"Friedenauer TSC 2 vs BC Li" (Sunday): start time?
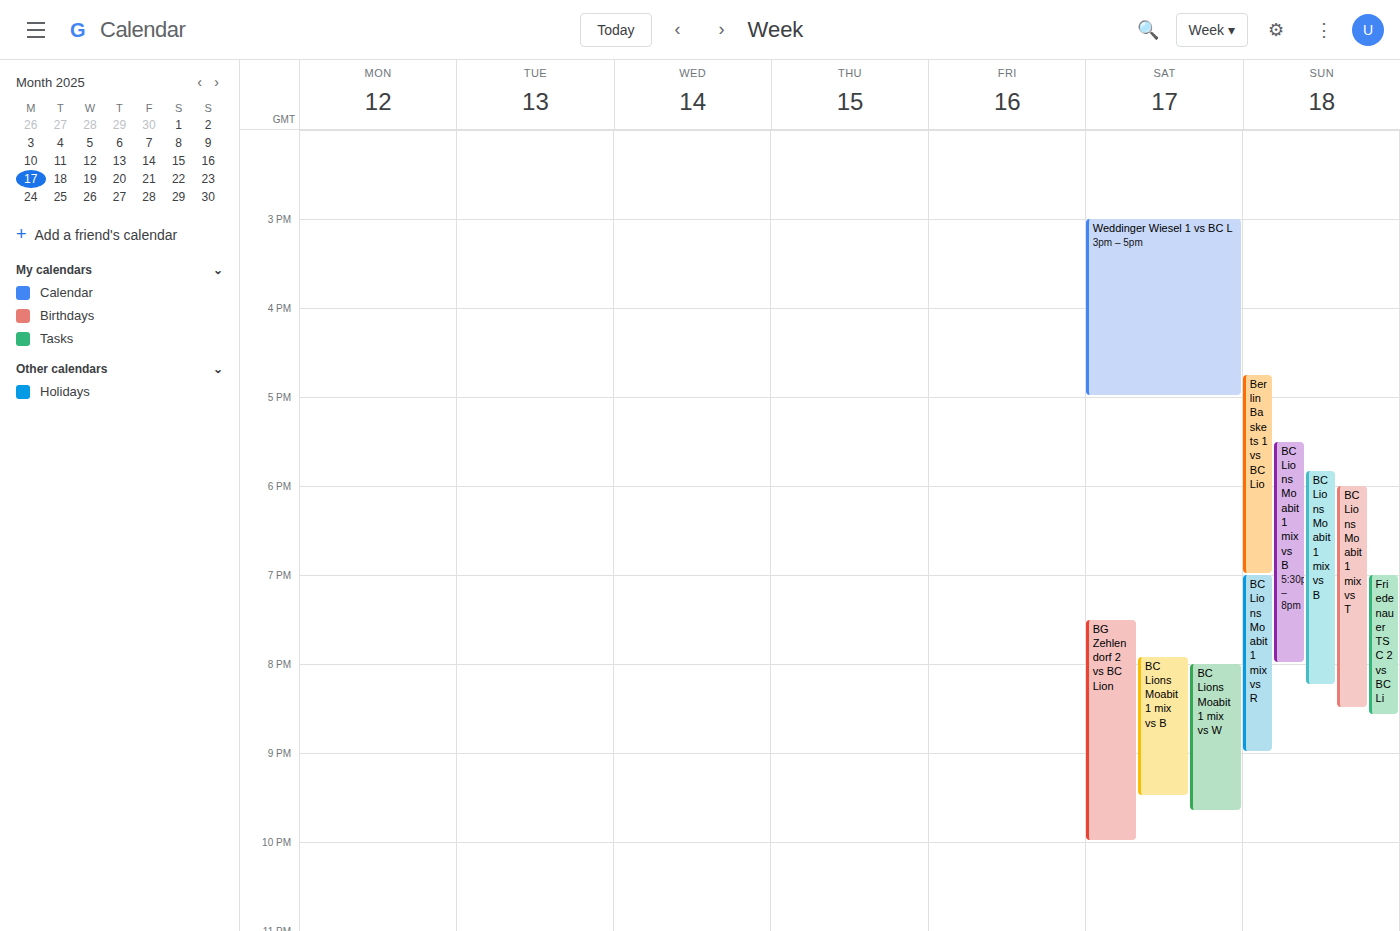
7:00 PM